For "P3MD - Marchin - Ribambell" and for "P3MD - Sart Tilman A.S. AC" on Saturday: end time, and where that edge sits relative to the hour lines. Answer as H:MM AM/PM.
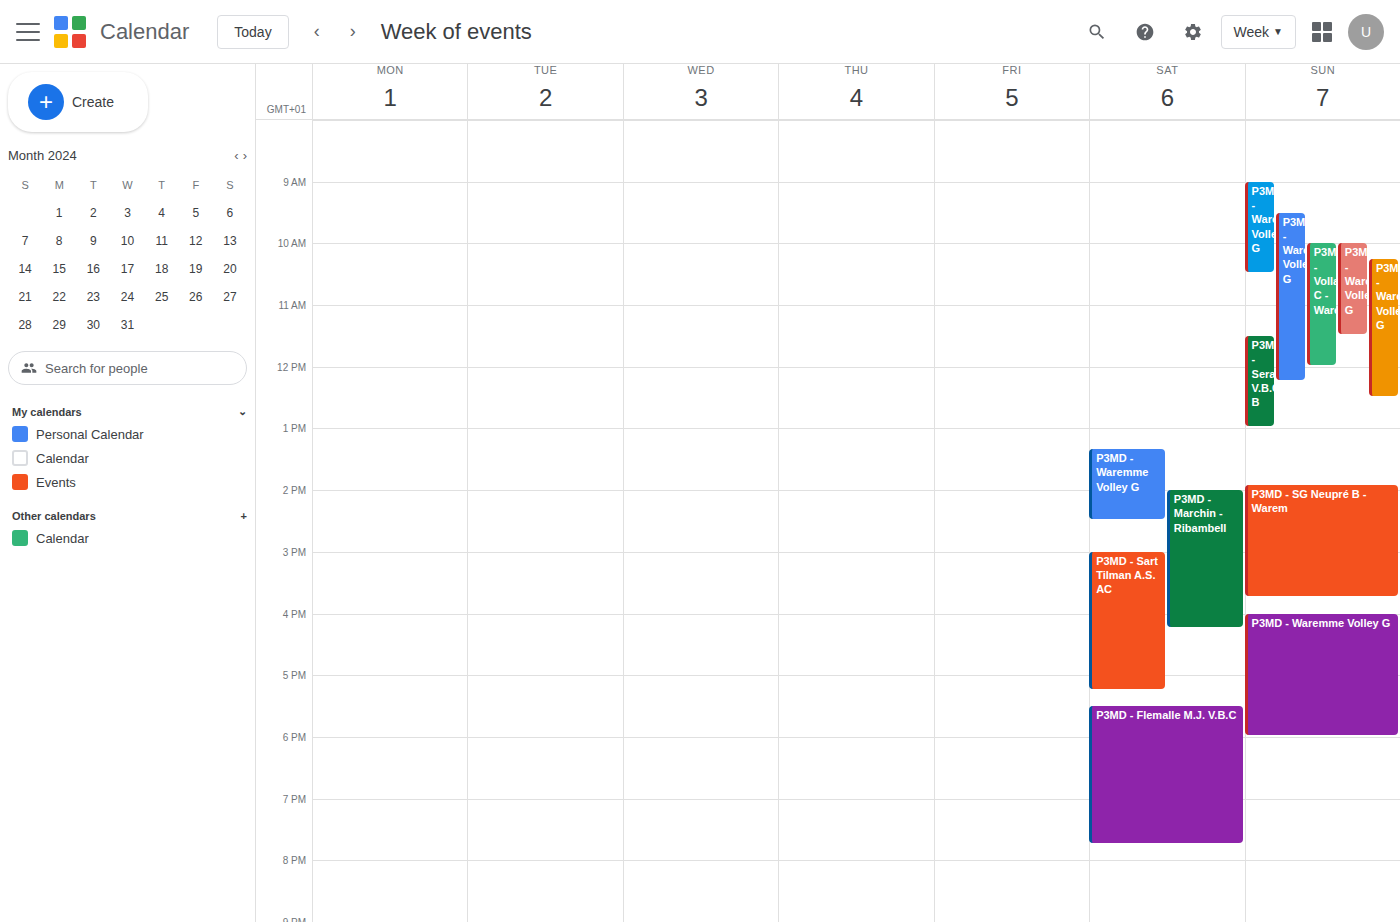
"P3MD - Marchin - Ribambell": 4:15 PM, neither: a quarter of the way from the 4 PM line to the 5 PM line. "P3MD - Sart Tilman A.S. AC": 5:15 PM, neither: a quarter of the way from the 5 PM line to the 6 PM line.